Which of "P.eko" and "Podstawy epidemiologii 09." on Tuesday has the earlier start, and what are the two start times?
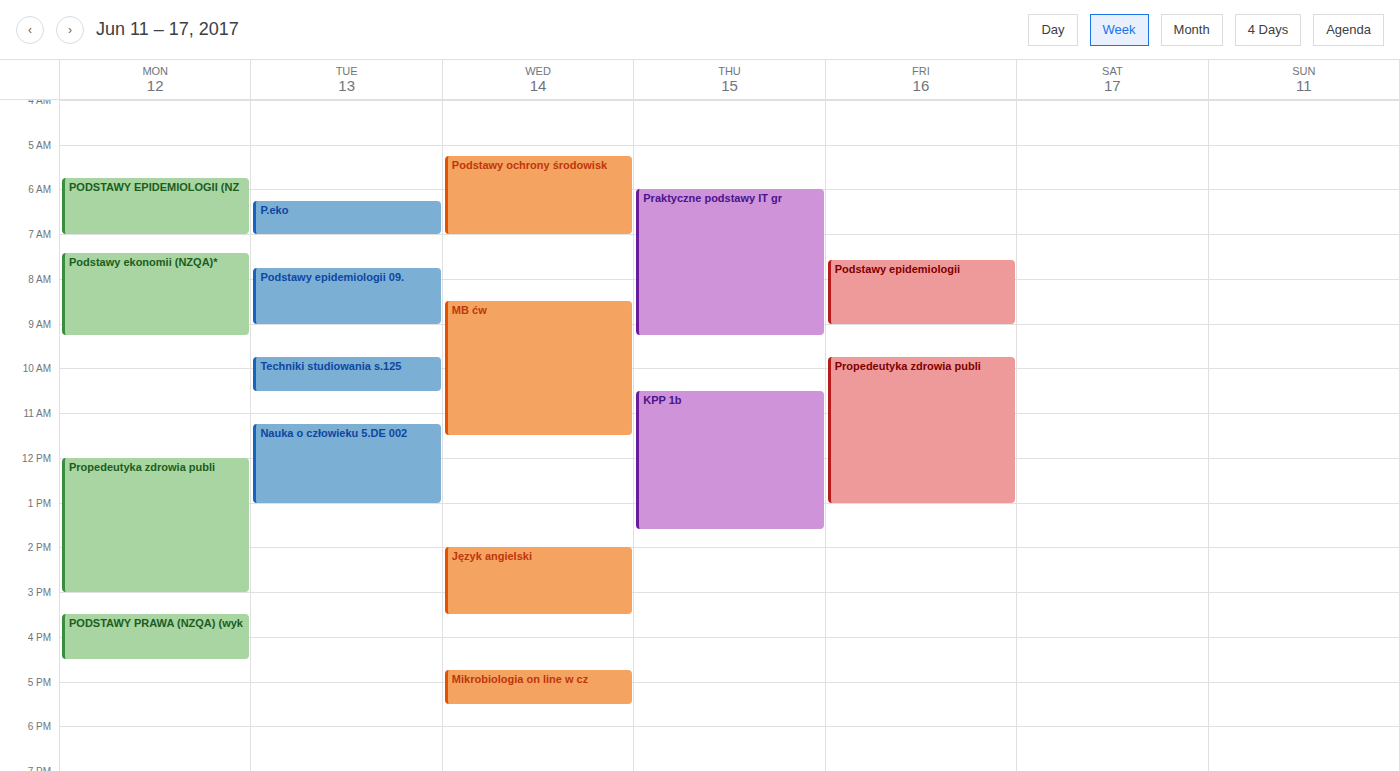
"P.eko" 6:15 AM; "Podstawy epidemiologii 09." 7:45 AM.